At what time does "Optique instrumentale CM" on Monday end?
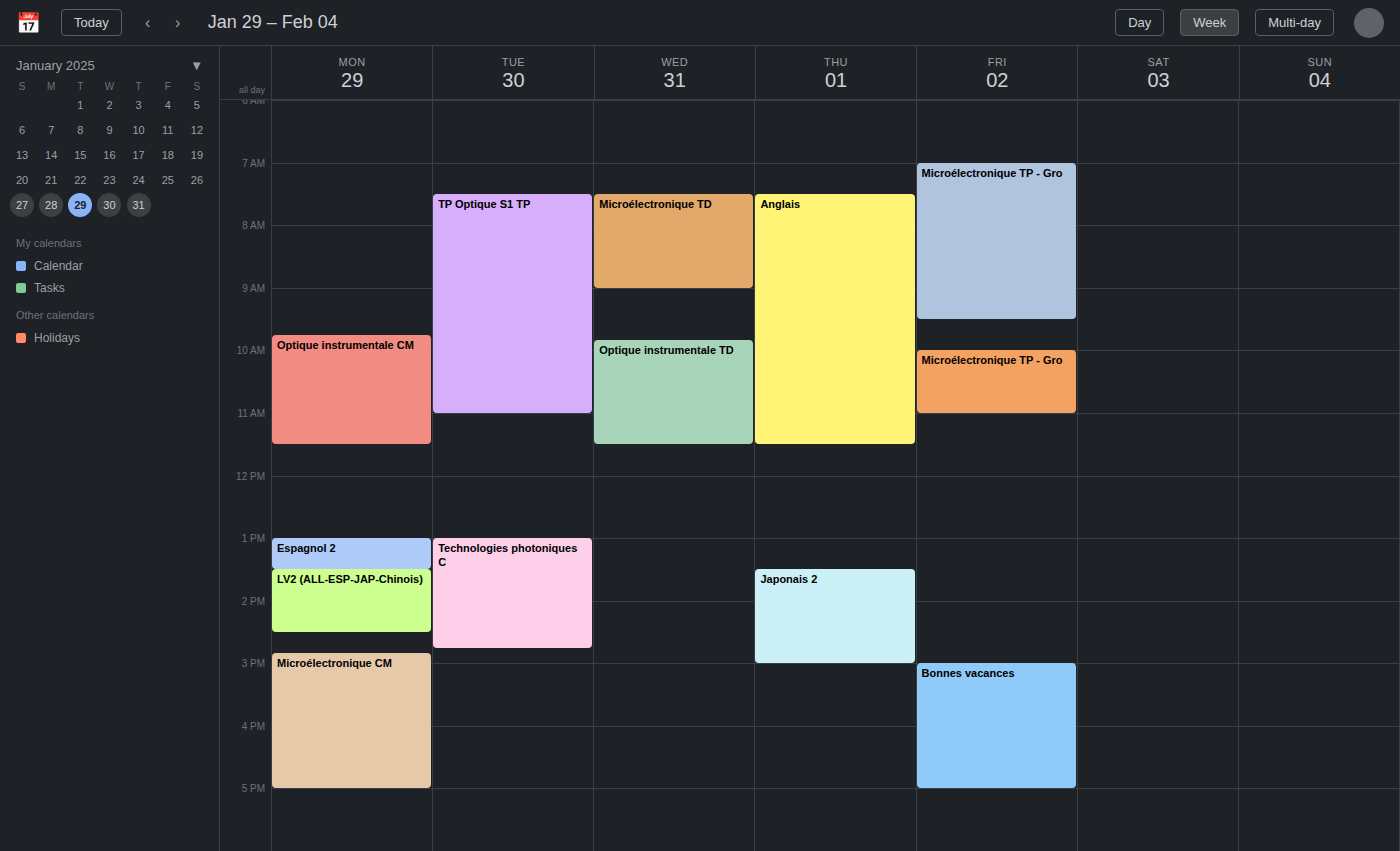
11:30 AM